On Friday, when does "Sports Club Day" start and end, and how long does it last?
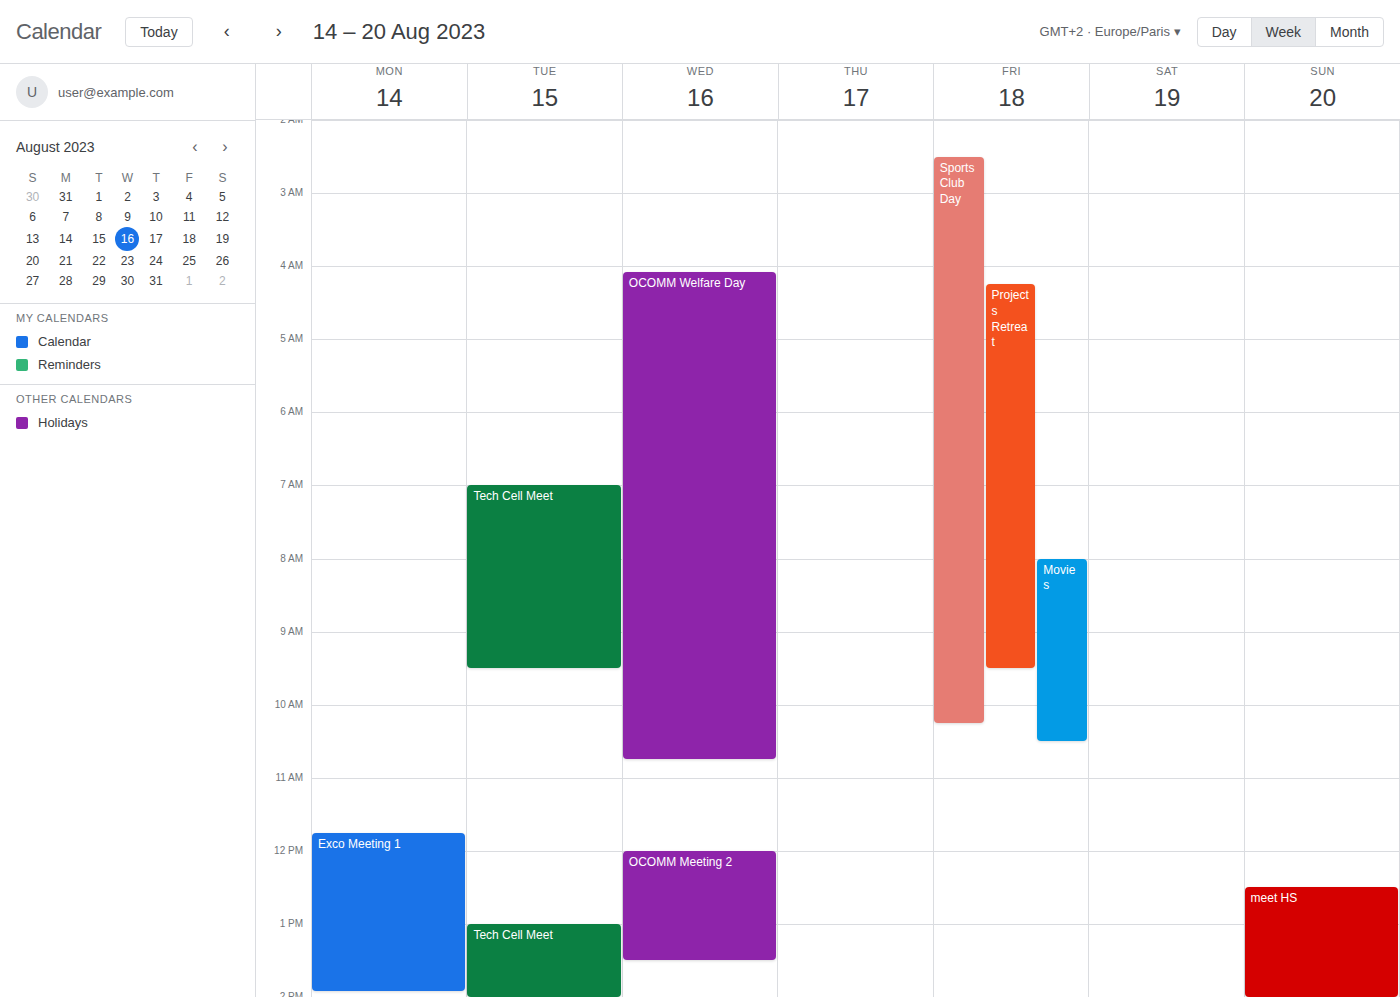
2:30 AM to 10:15 AM, 7 hours 45 minutes